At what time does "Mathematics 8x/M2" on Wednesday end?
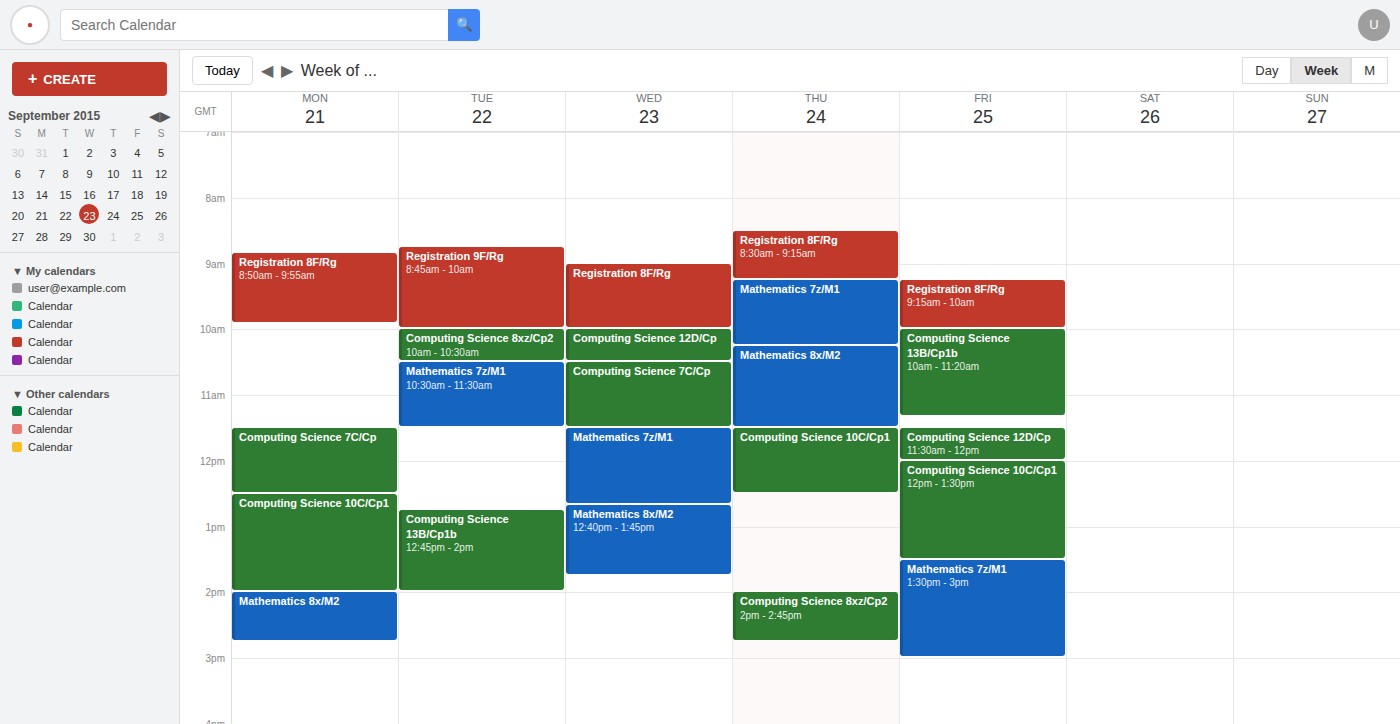
1:45 PM